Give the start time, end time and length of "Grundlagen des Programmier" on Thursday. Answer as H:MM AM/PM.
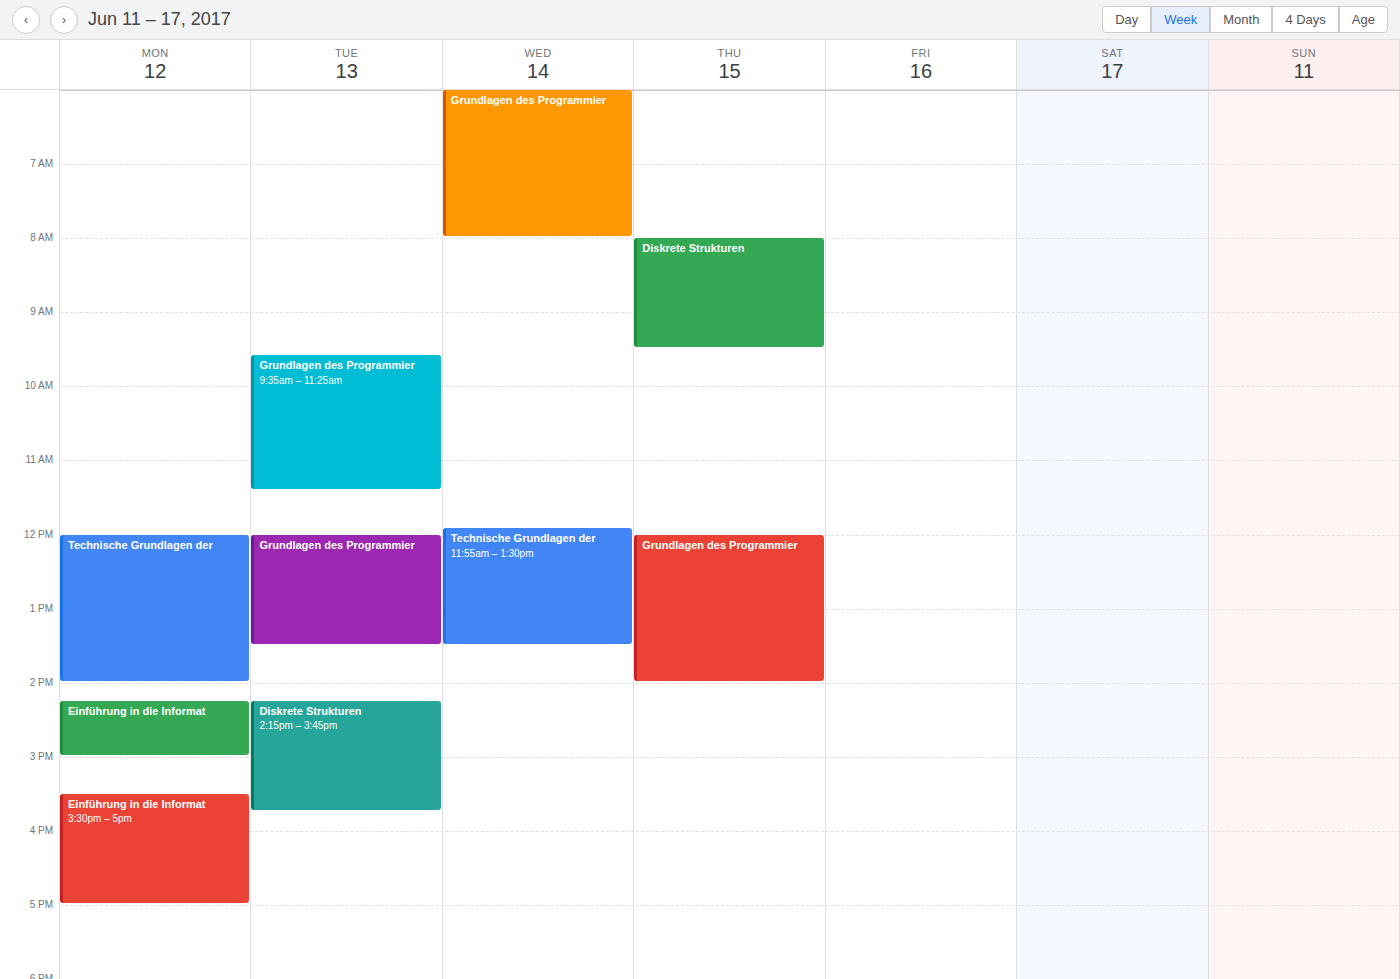
12:00 PM to 2:00 PM, 2 hours